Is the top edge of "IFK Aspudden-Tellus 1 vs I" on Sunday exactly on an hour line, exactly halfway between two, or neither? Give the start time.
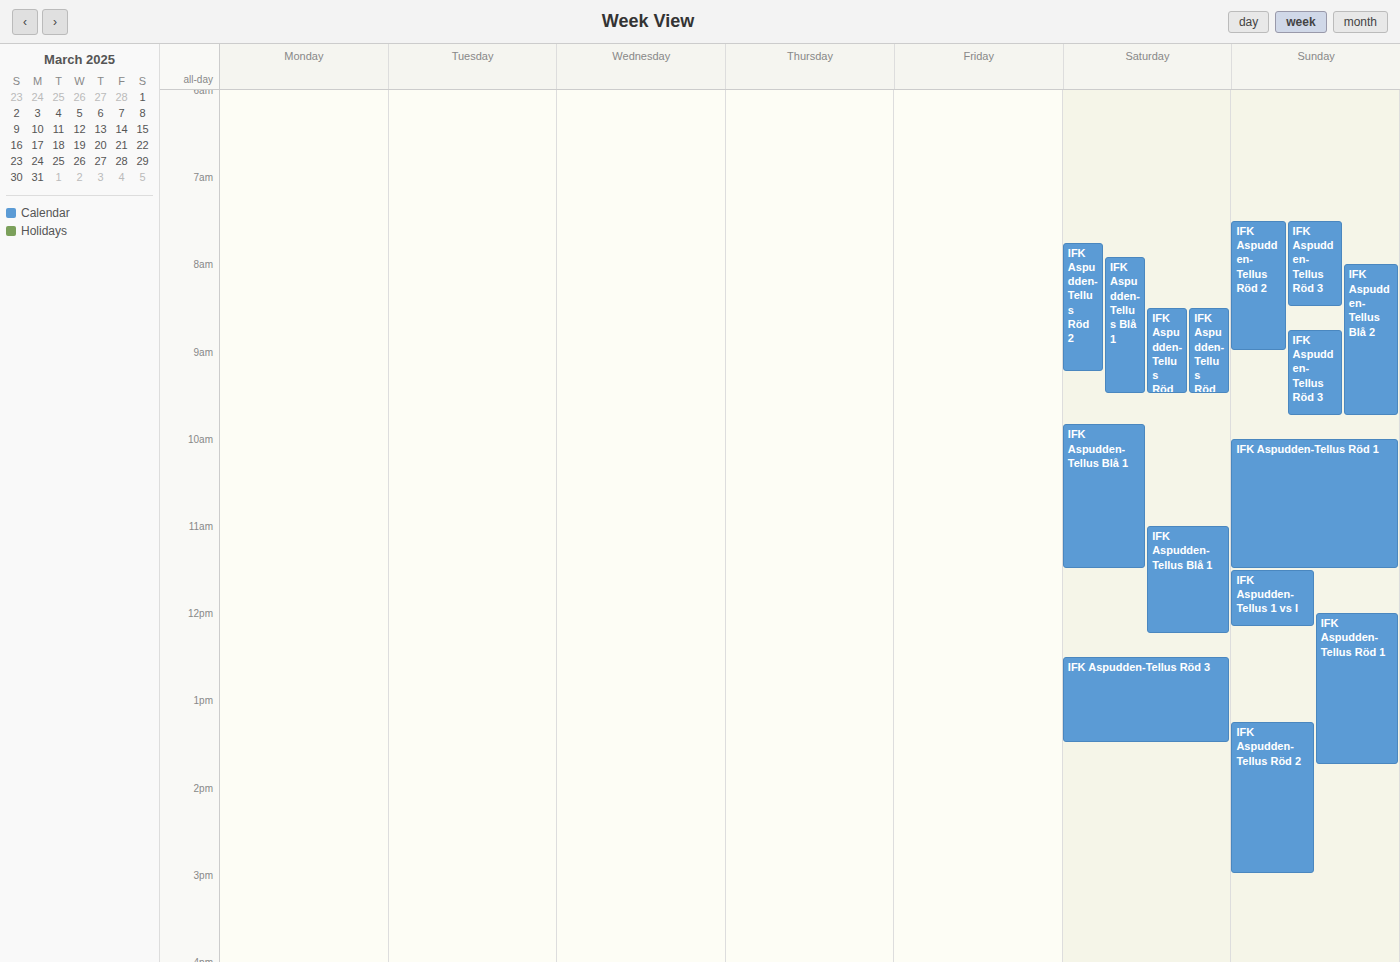
11:30 AM -- halfway between the 11 AM and 12 PM lines.